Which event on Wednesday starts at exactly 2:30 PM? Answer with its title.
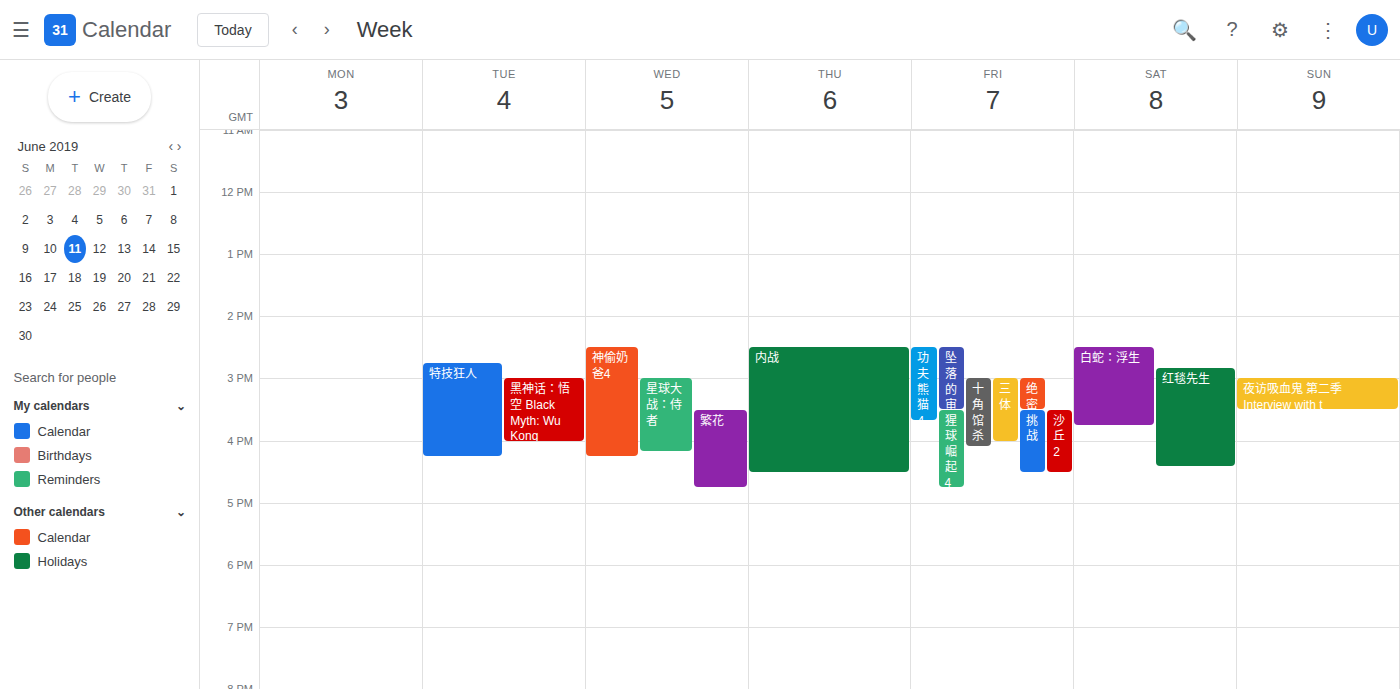
"神偷奶爸4"